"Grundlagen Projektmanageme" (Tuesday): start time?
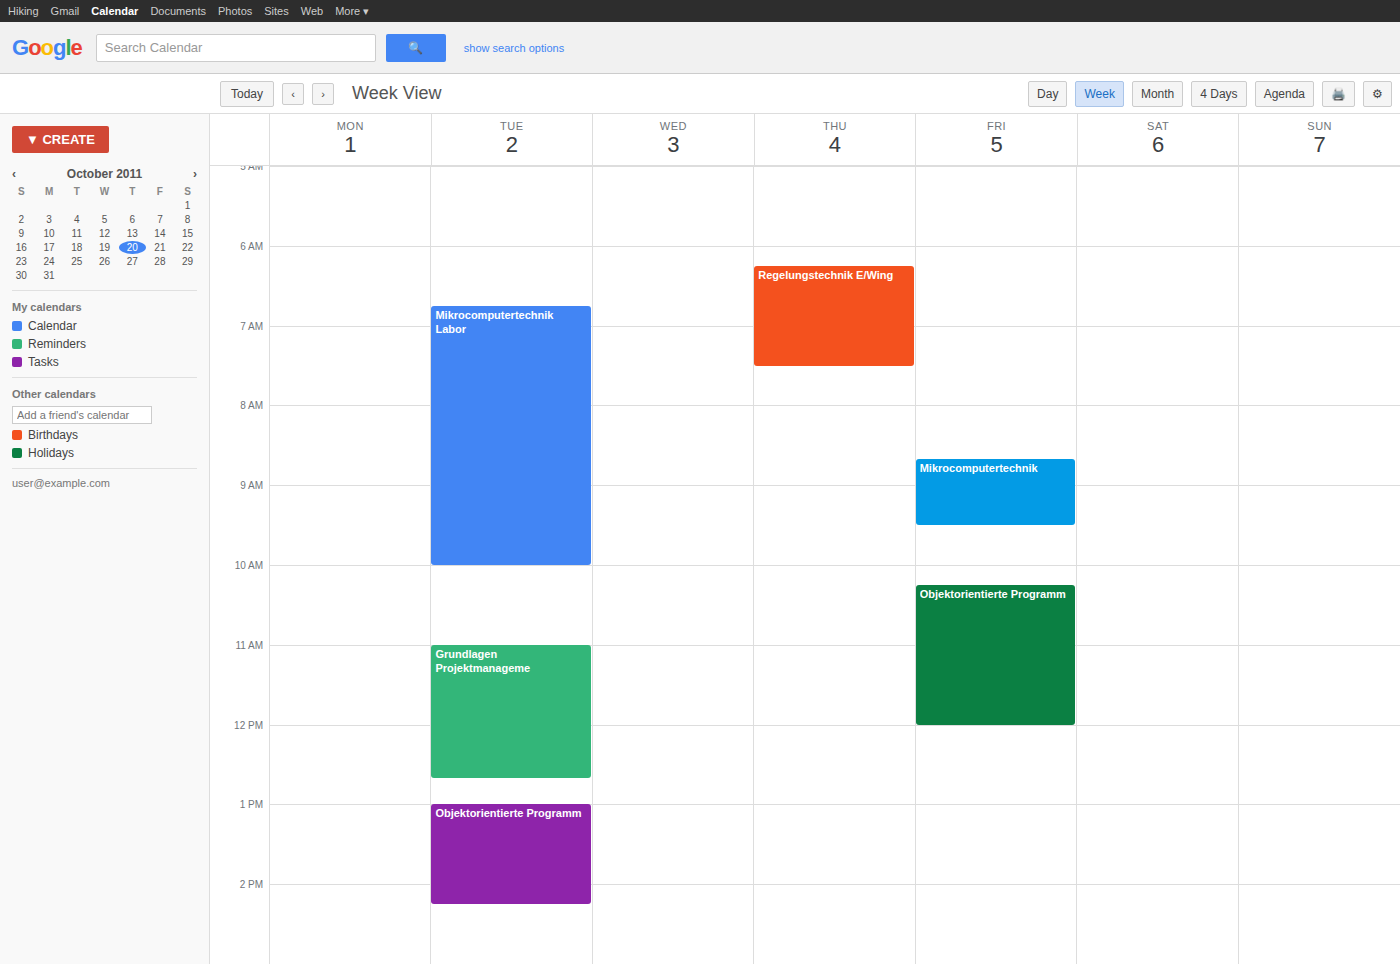
11:00 AM